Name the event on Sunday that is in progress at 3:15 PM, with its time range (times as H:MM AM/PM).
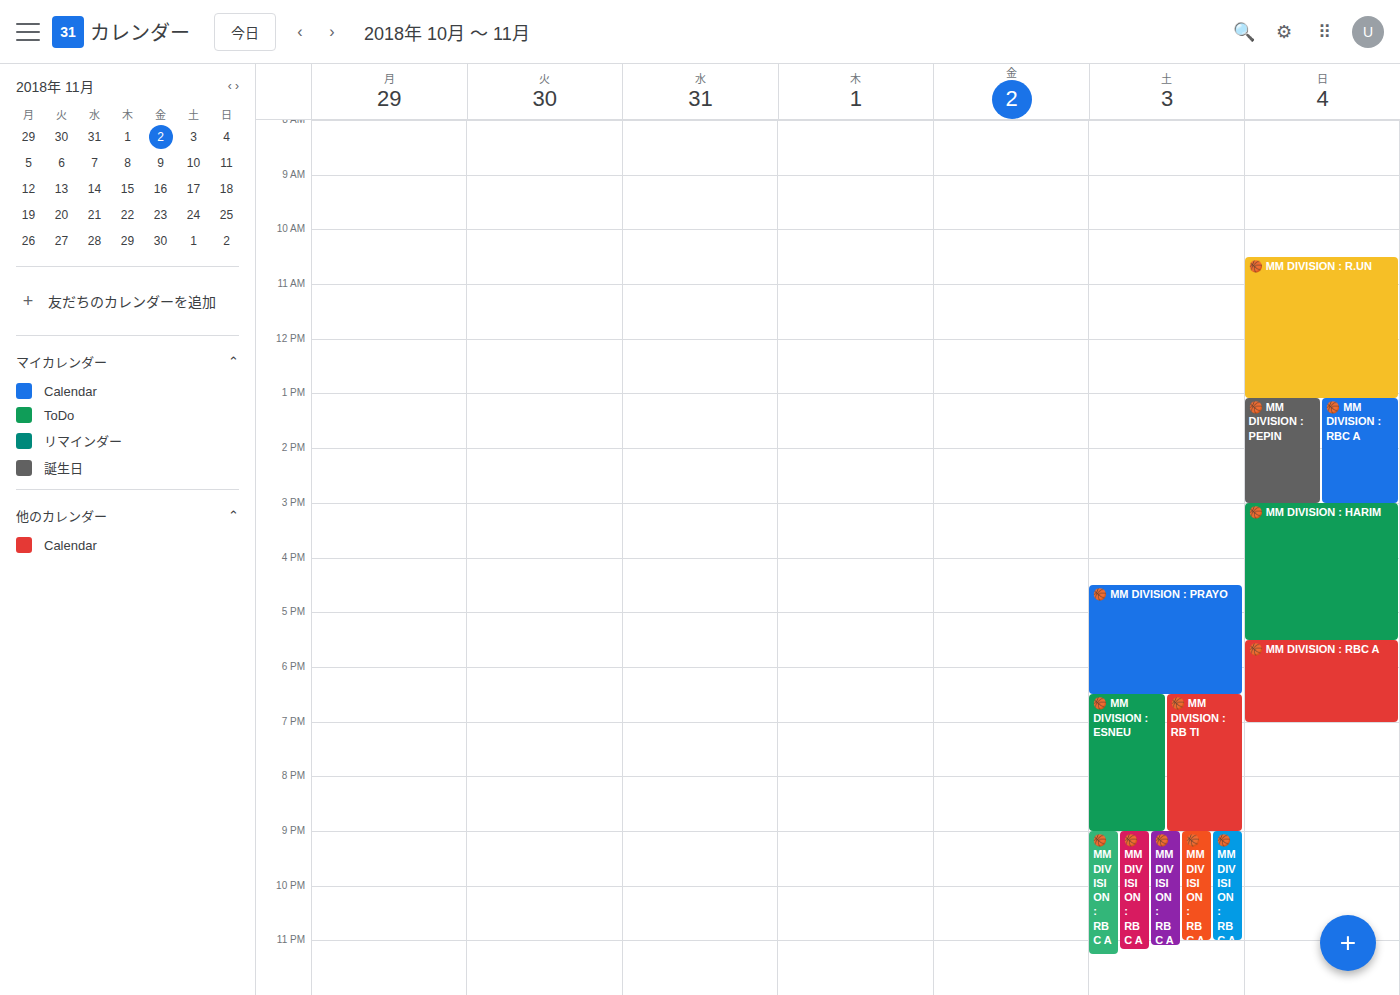
"🏀 MM DIVISION : HARIM", 3:00 PM to 5:30 PM